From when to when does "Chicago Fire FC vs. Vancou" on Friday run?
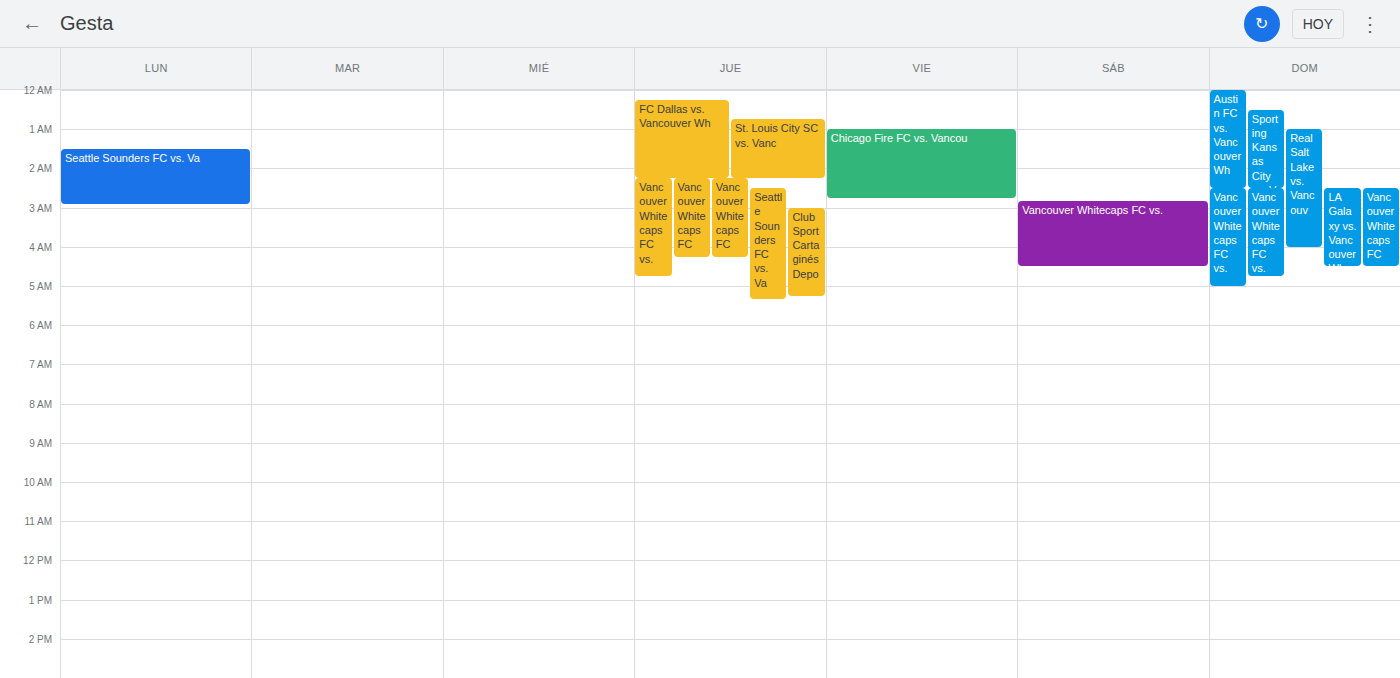
1:00 AM to 2:45 AM